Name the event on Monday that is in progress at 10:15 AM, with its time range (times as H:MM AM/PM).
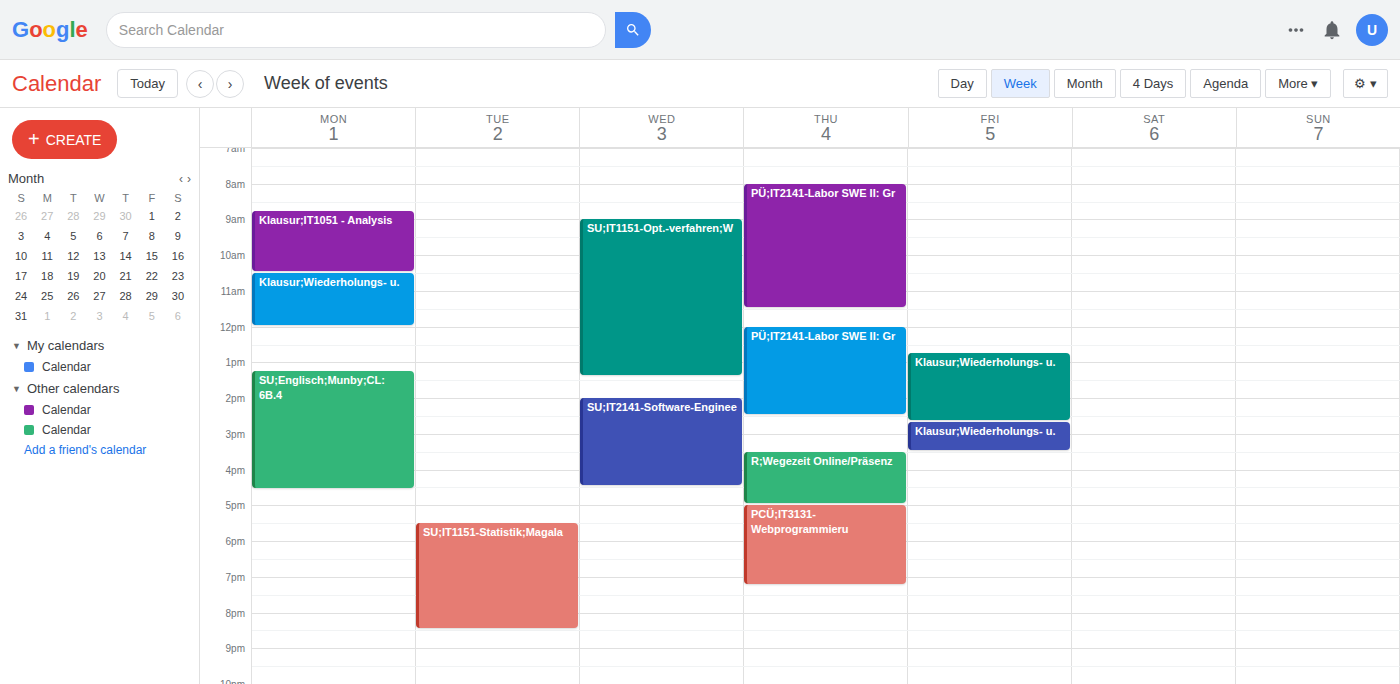
"Klausur;IT1051 - Analysis", 8:45 AM to 10:30 AM